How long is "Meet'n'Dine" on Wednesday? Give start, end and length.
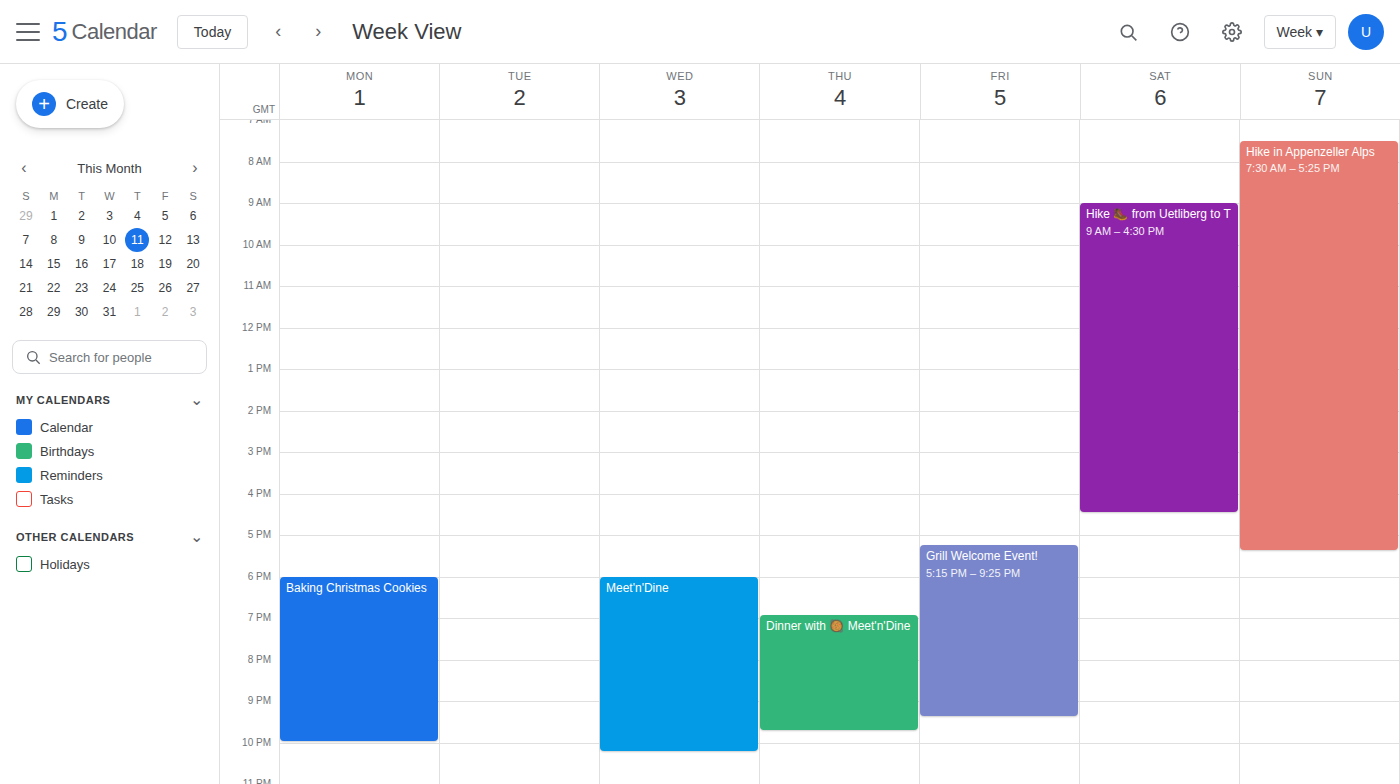
18:00 to 22:15, 4 hours 15 minutes